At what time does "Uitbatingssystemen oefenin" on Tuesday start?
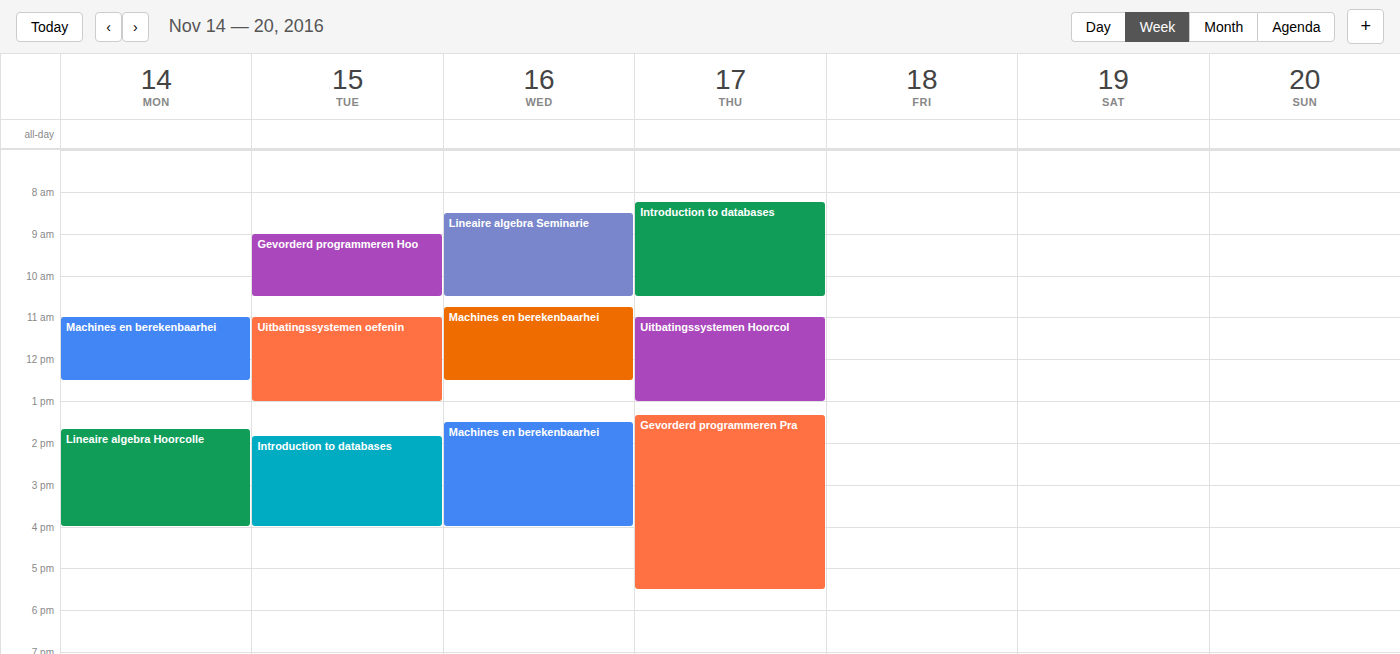
11:00 AM